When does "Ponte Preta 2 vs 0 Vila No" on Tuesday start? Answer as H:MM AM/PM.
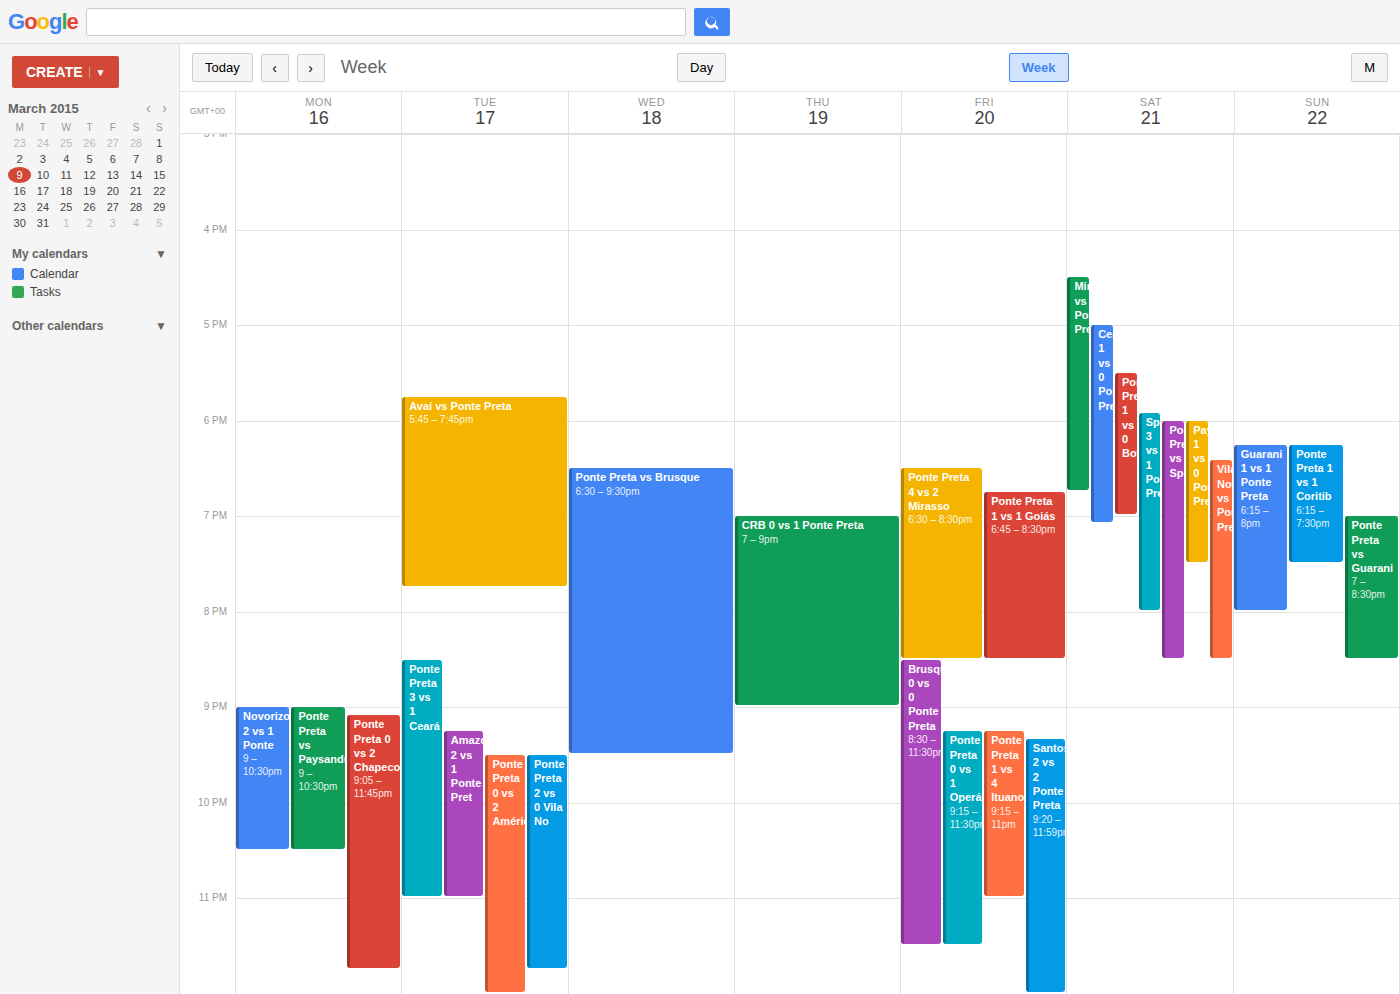
9:30 PM